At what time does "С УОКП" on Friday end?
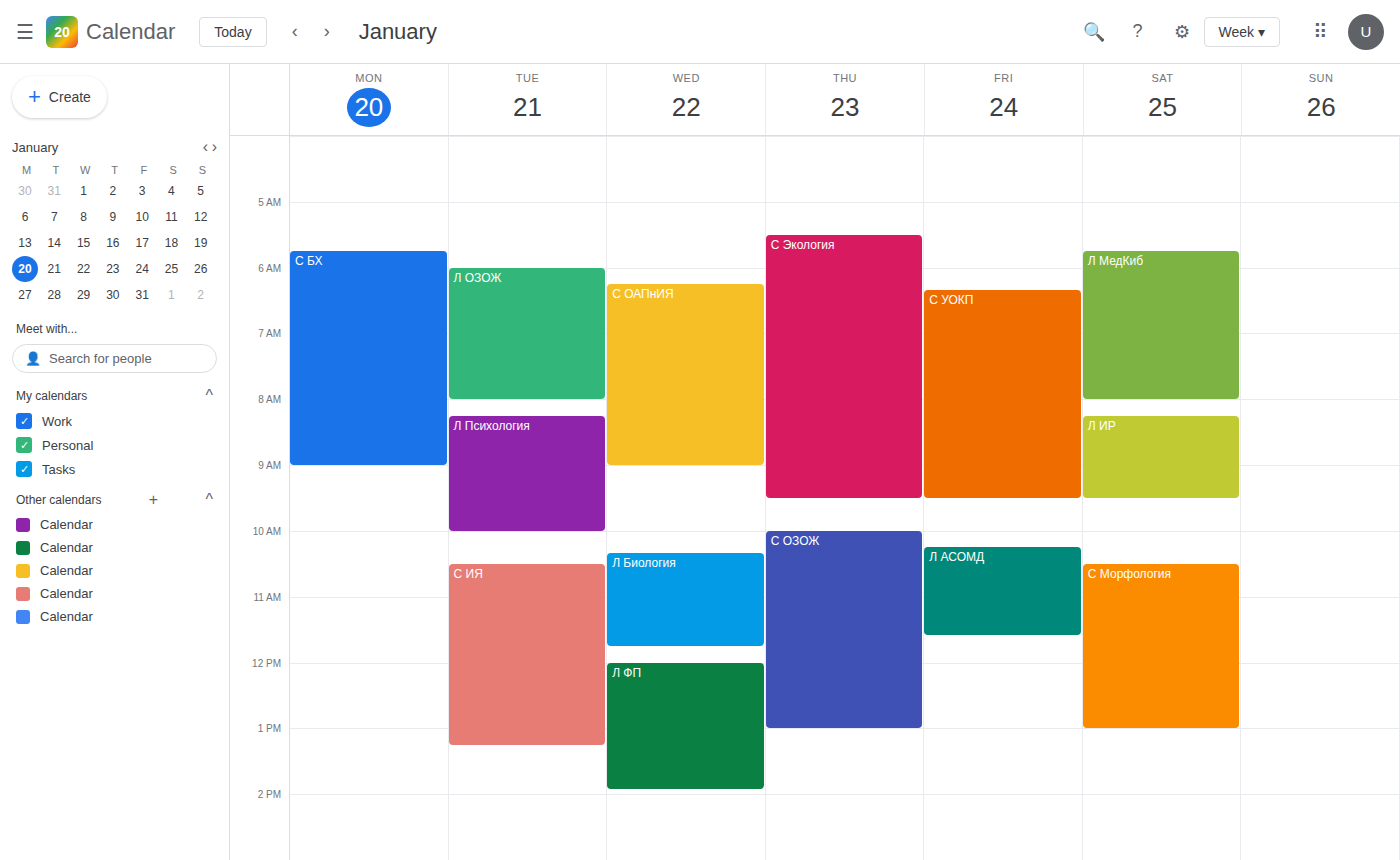
09:30